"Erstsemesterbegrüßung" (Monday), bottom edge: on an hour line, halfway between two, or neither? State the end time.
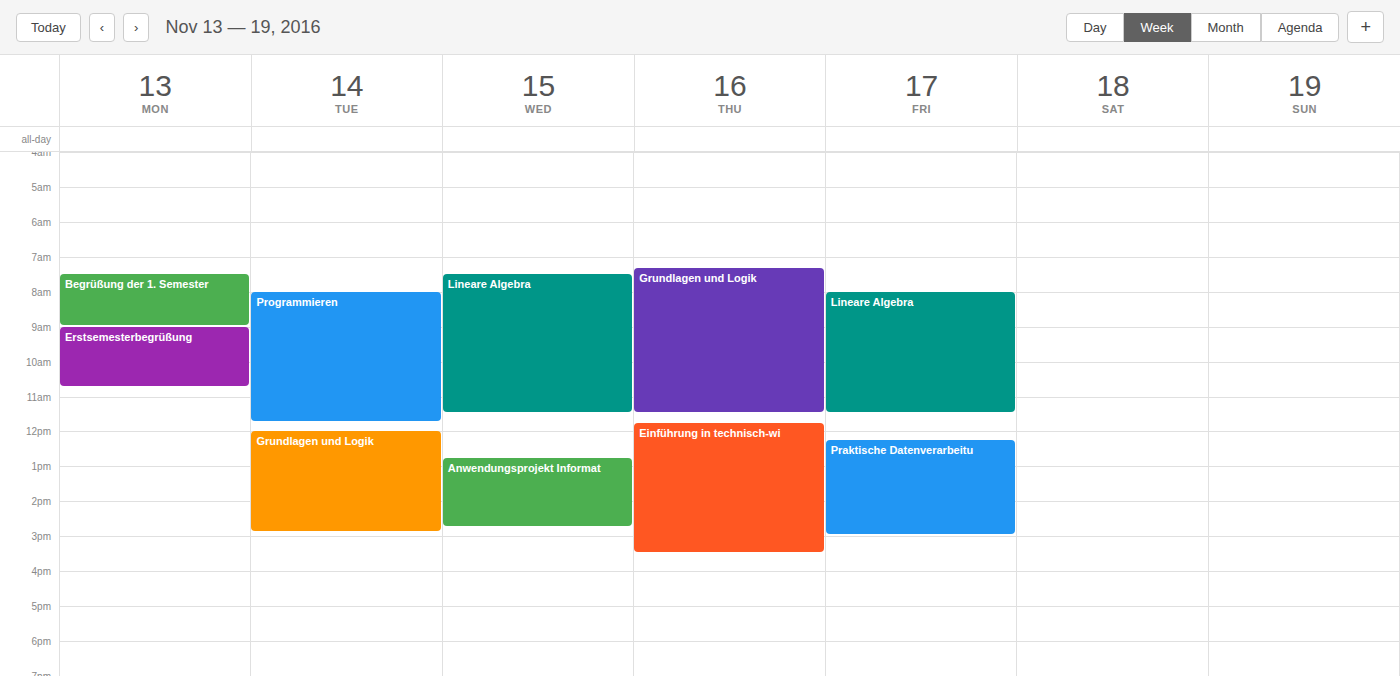
10:45 AM -- neither: three quarters of the way from the 10 AM line to the 11 AM line.